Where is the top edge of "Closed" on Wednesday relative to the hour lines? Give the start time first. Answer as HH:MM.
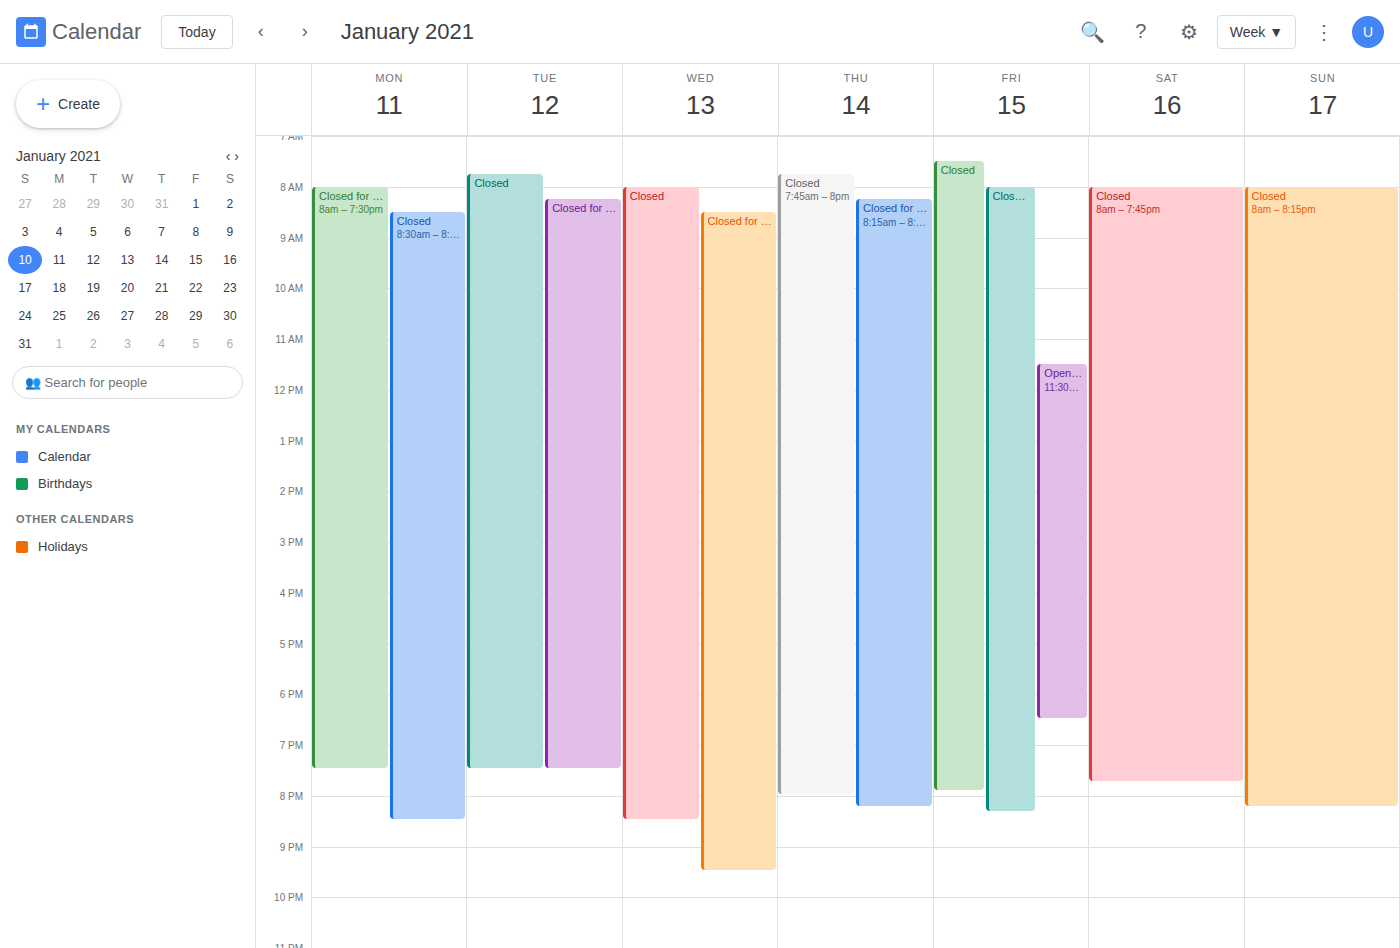
08:00 -- exactly on the 08:00 line.